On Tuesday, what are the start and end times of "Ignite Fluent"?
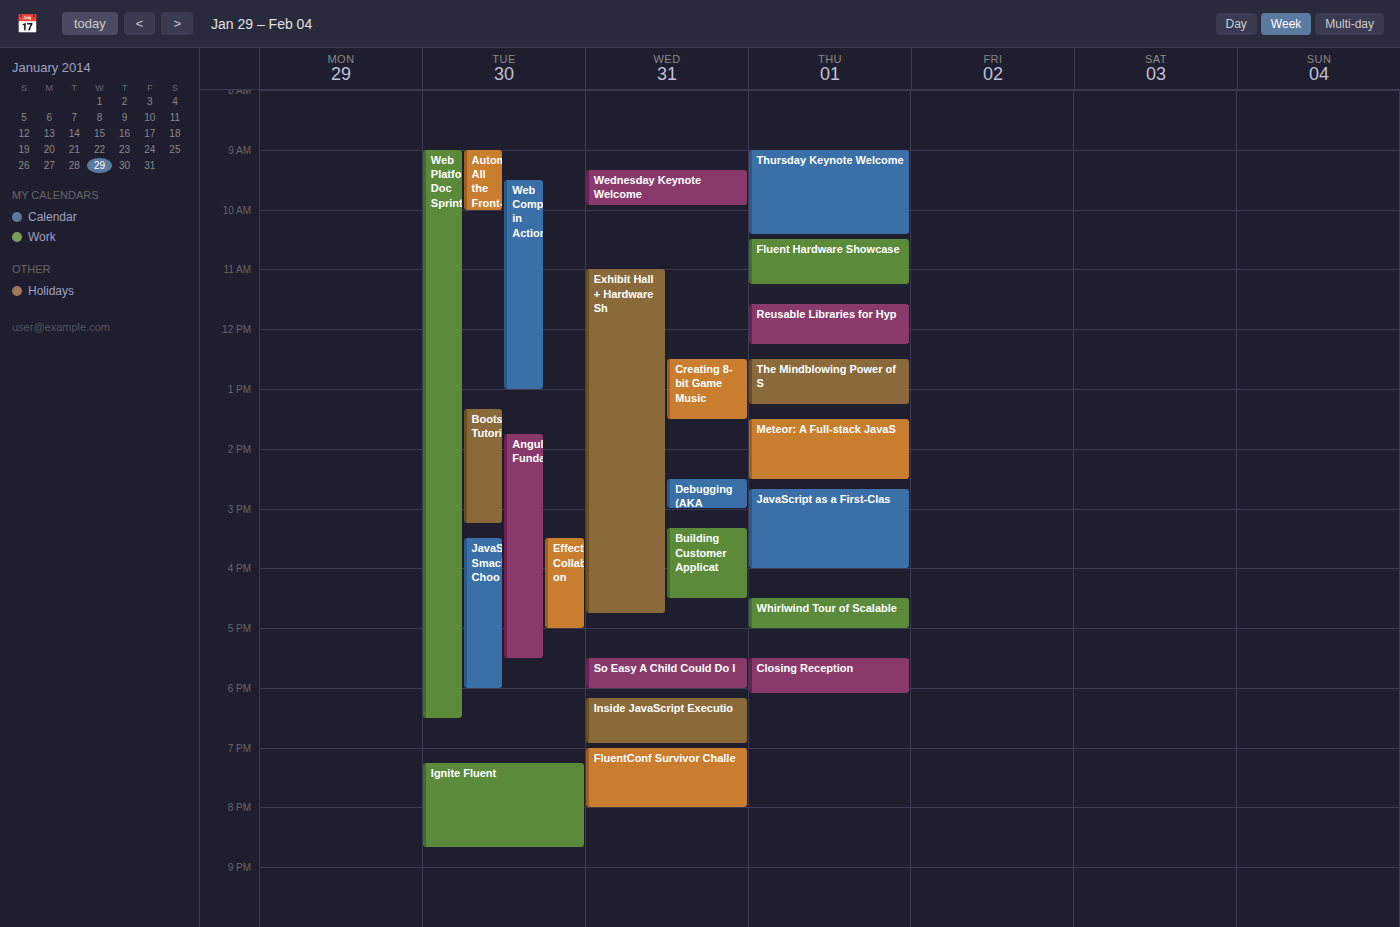
7:15 PM to 8:40 PM